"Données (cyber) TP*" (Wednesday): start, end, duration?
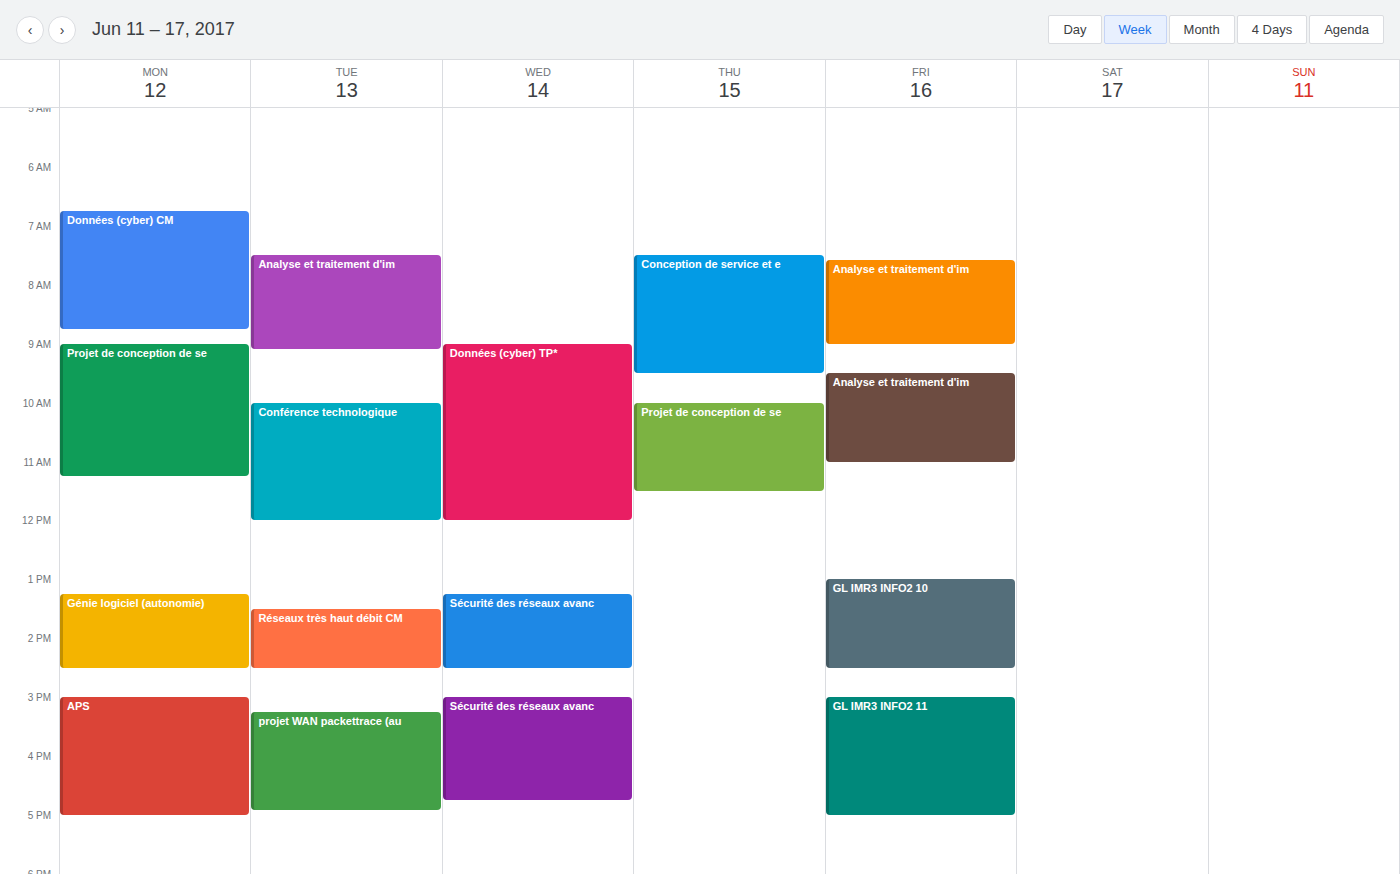
09:00 to 12:00, 3 hours